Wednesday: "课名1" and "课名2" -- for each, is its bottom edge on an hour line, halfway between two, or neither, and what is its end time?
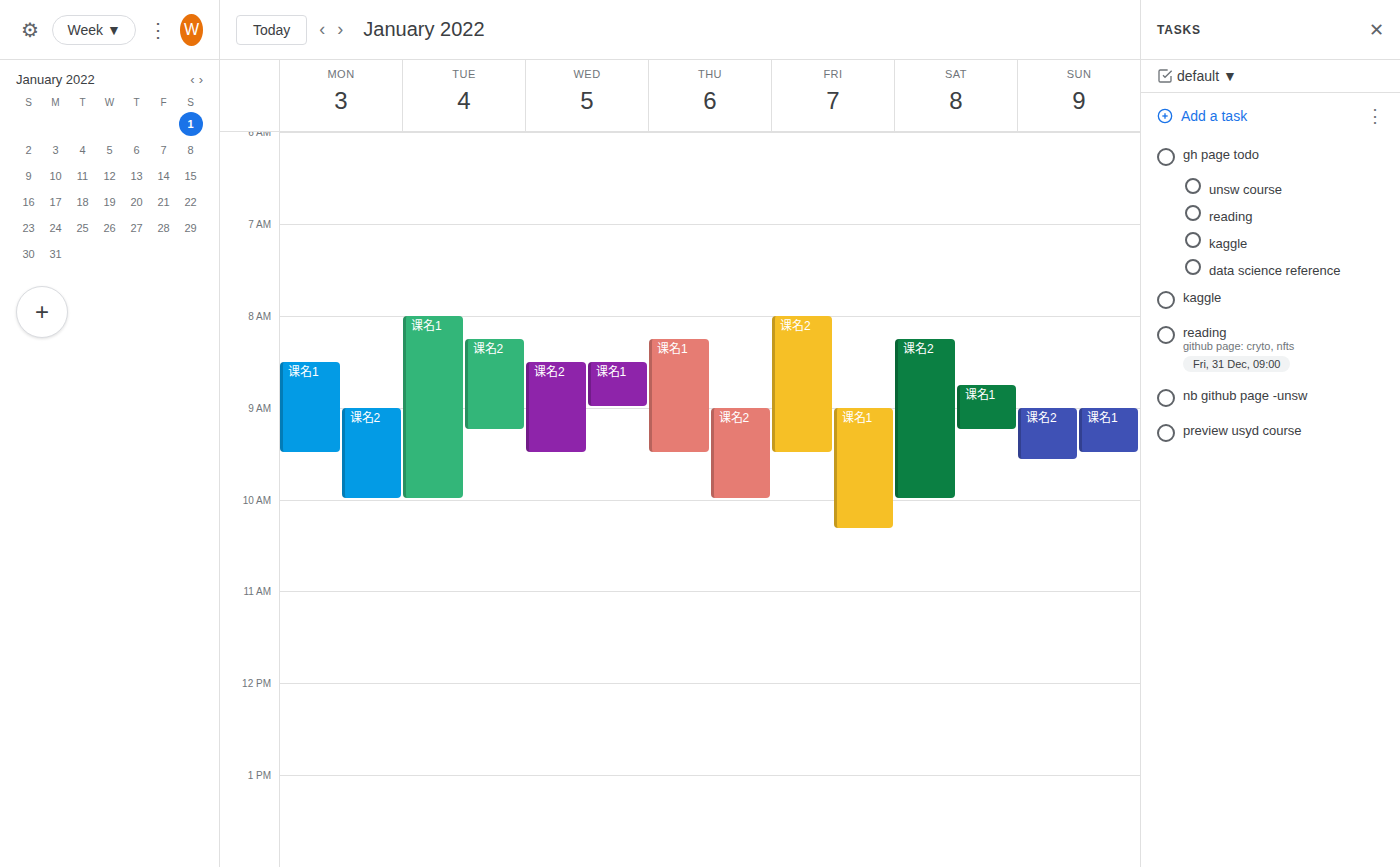
"课名1": 9:00 AM, exactly on the 9 AM line. "课名2": 9:30 AM, halfway between the 9 AM and 10 AM lines.